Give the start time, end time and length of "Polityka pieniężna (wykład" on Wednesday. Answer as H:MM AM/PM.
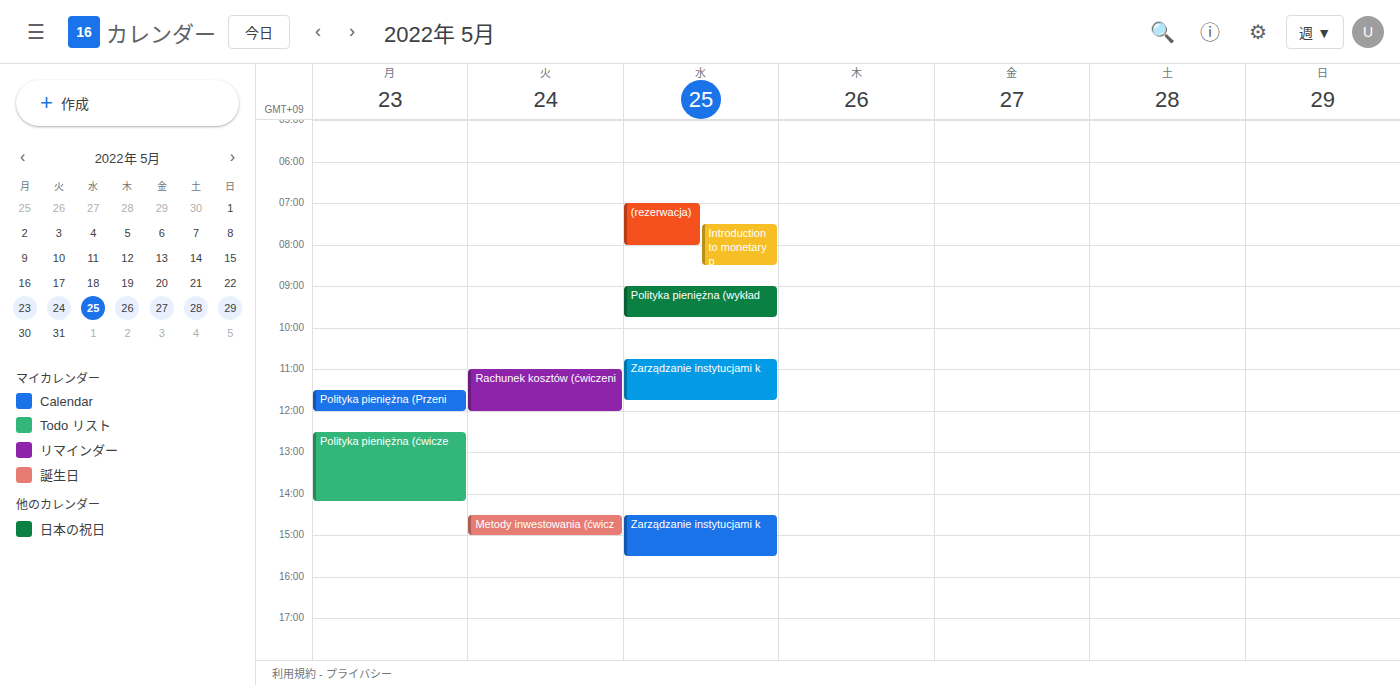
9:00 AM to 9:45 AM, 45 minutes